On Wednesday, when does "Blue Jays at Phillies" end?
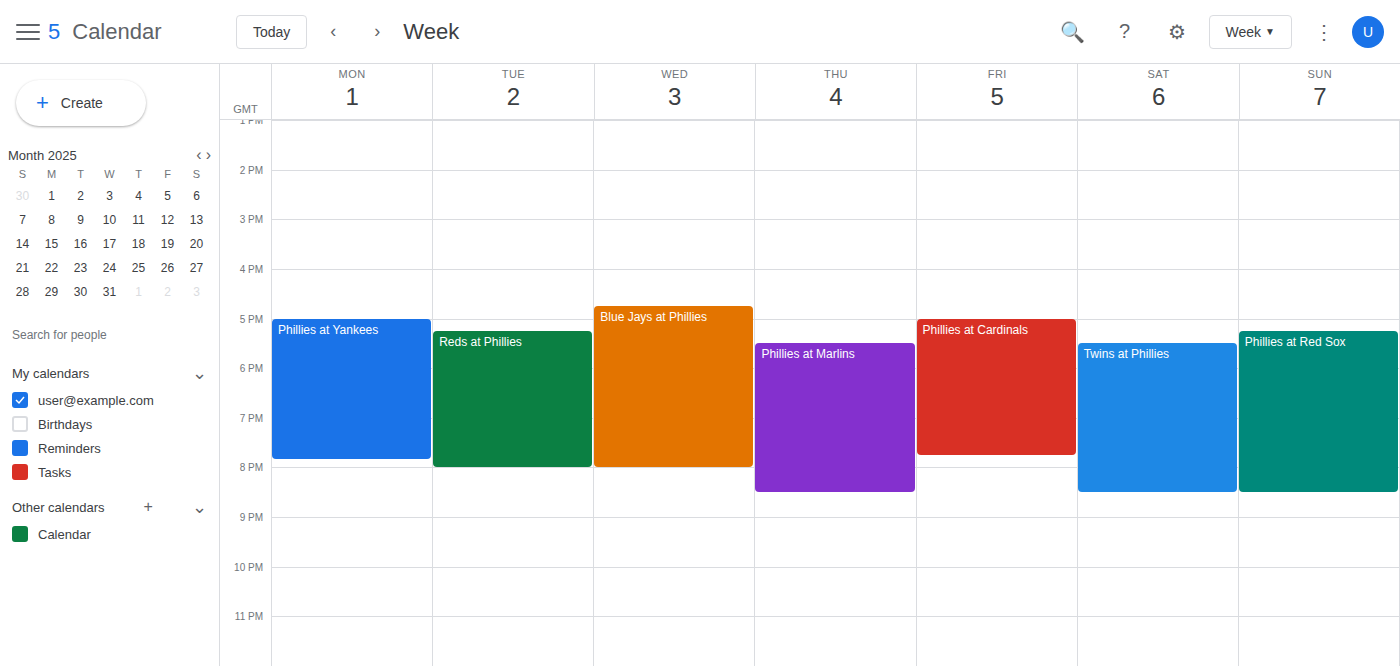
8:00 PM